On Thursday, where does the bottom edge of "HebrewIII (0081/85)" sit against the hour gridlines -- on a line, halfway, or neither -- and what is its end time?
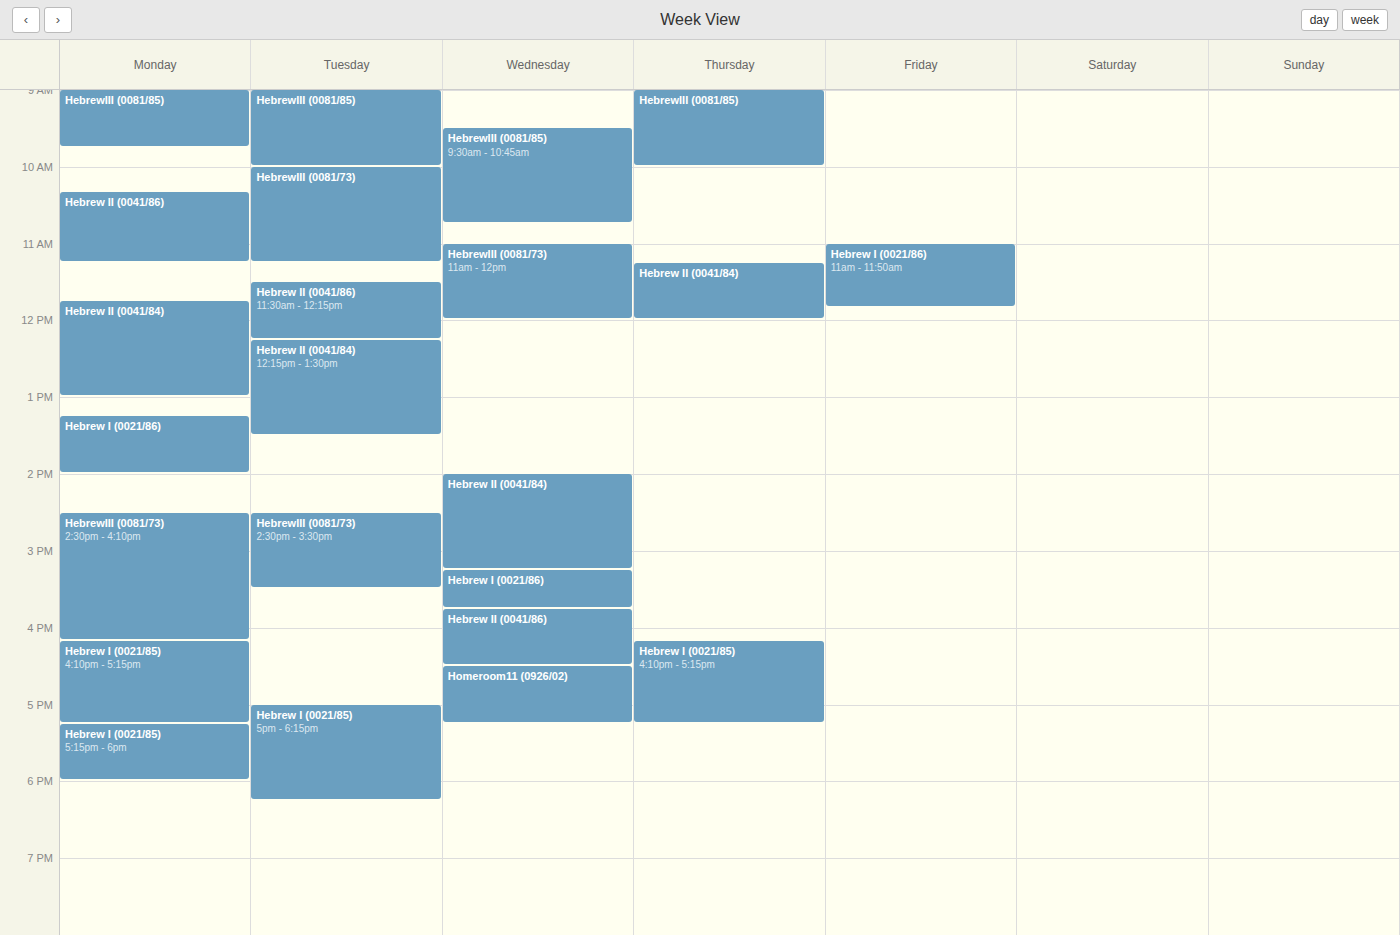
10:00 AM -- exactly on the 10 AM line.